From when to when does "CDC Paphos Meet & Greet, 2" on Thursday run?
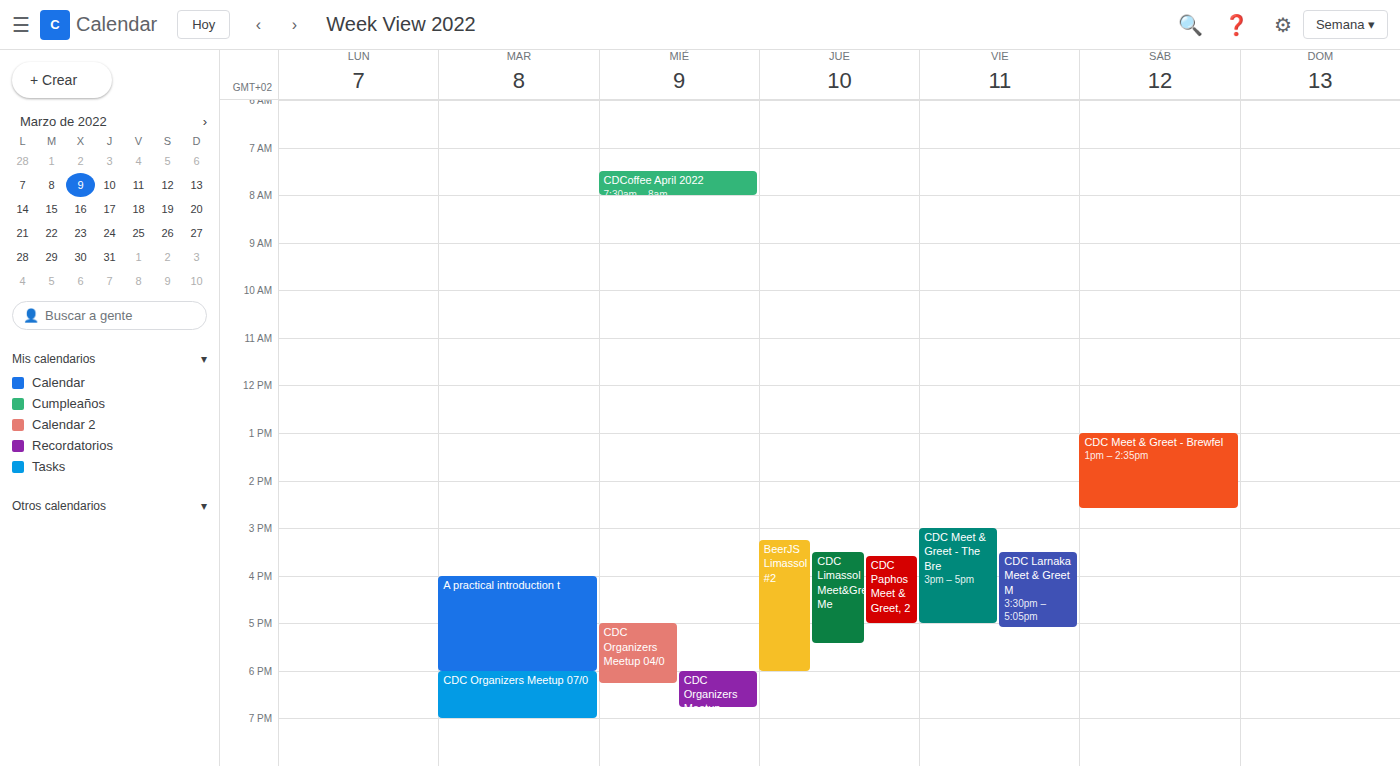
3:35 PM to 5:00 PM